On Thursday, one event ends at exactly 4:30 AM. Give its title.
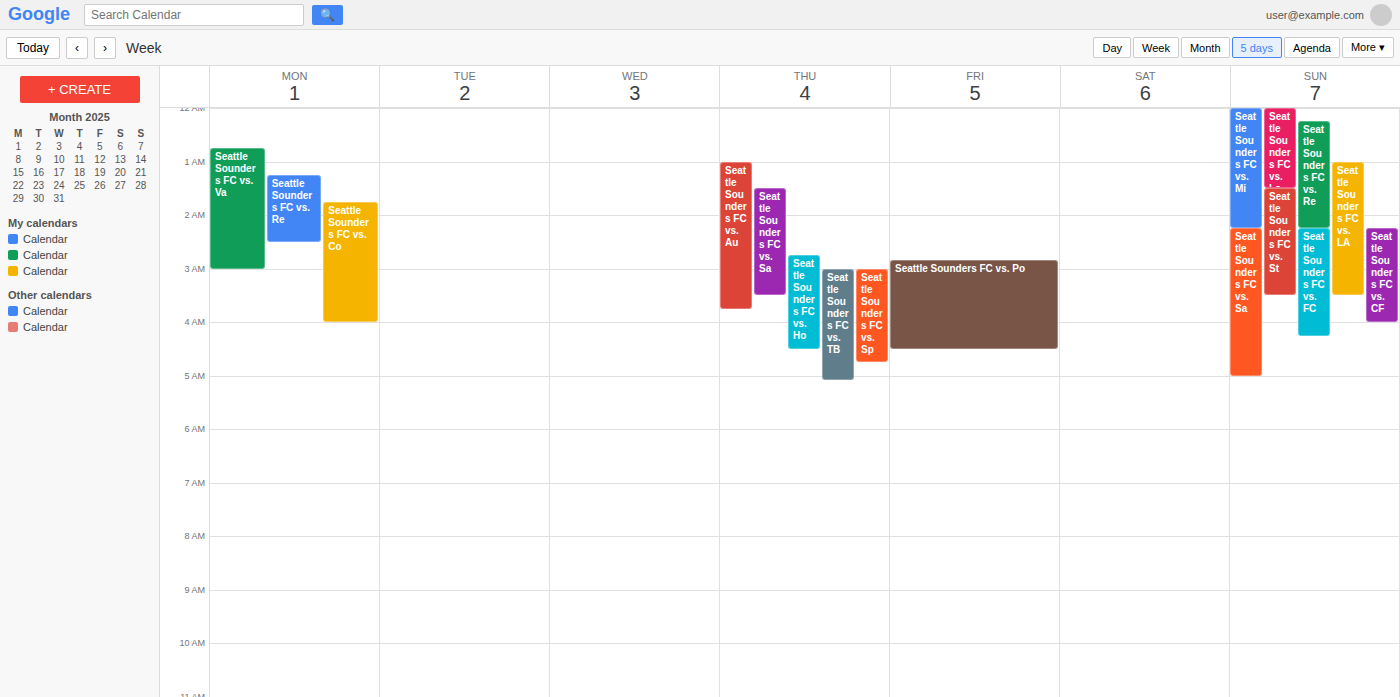
"Seattle Sounders FC vs. Ho"